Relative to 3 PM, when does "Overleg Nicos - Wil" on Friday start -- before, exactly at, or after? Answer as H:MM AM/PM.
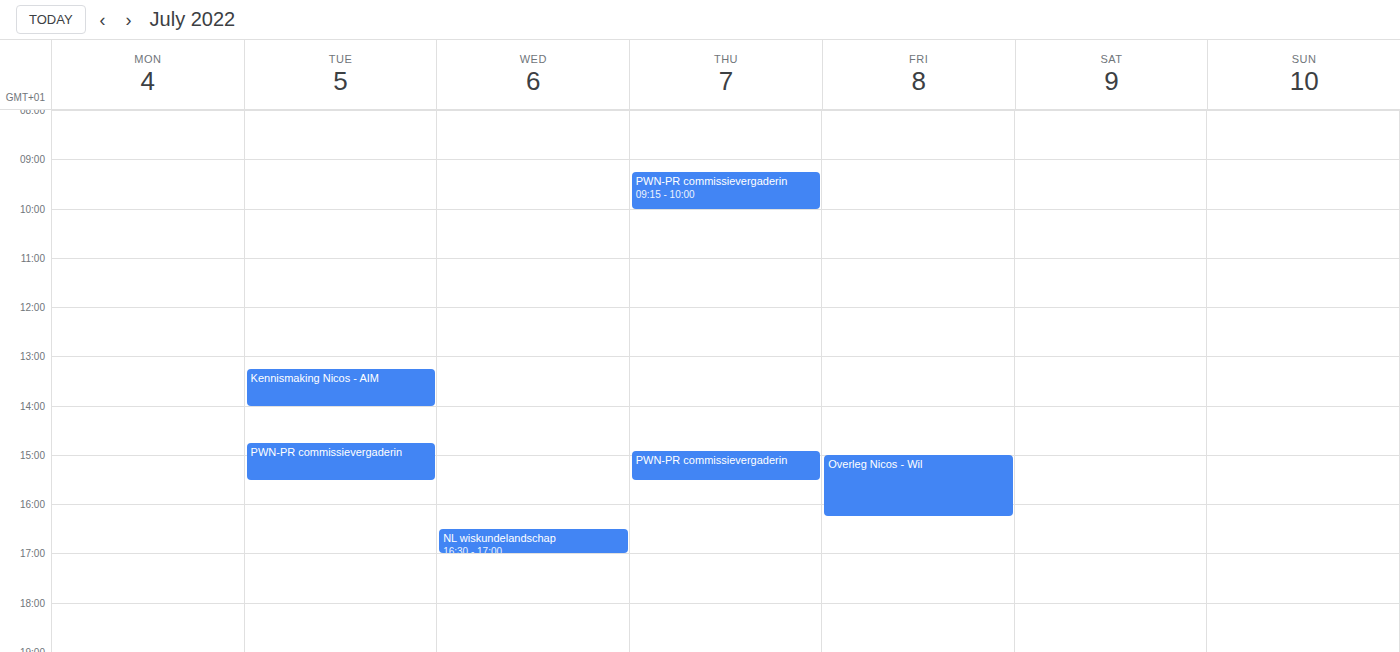
3:00 PM -- exactly at 3 PM, on the 3 PM line.